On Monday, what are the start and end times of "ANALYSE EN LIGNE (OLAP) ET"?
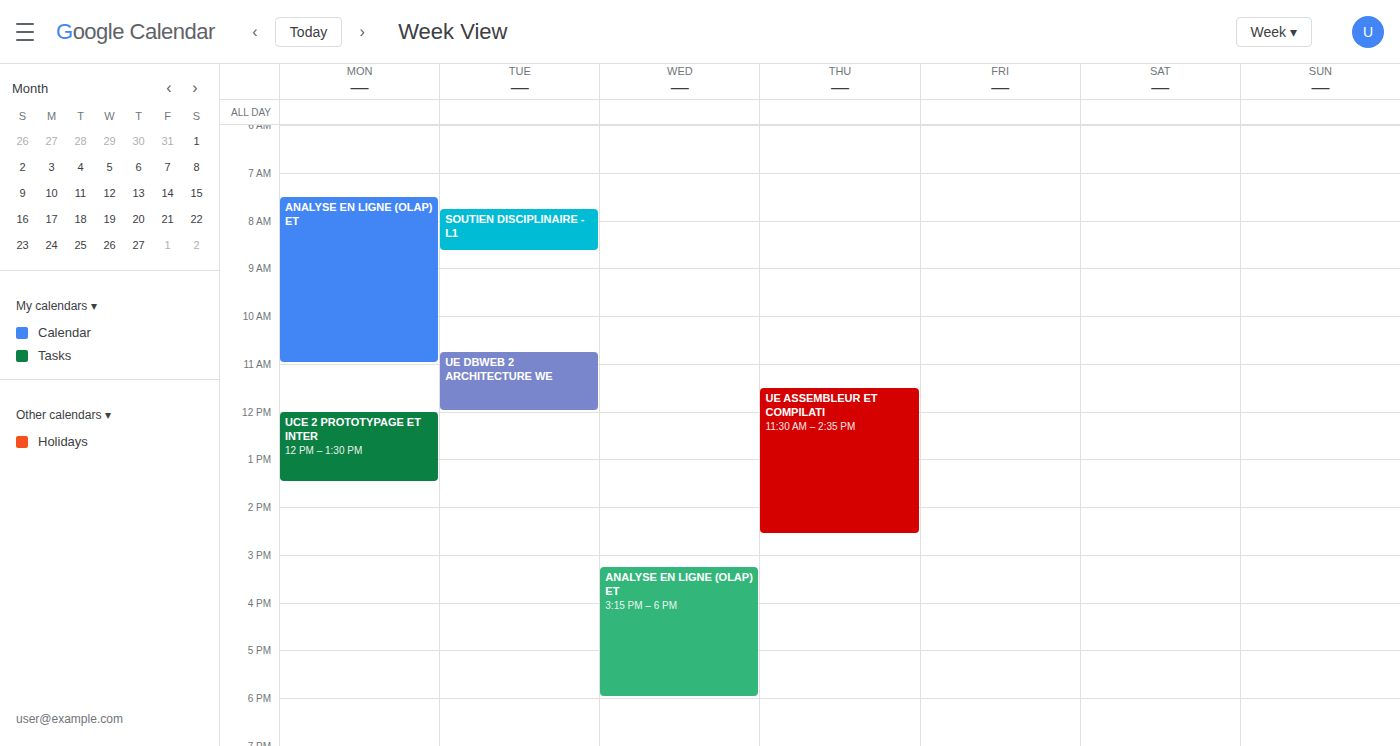
7:30 AM to 11:00 AM